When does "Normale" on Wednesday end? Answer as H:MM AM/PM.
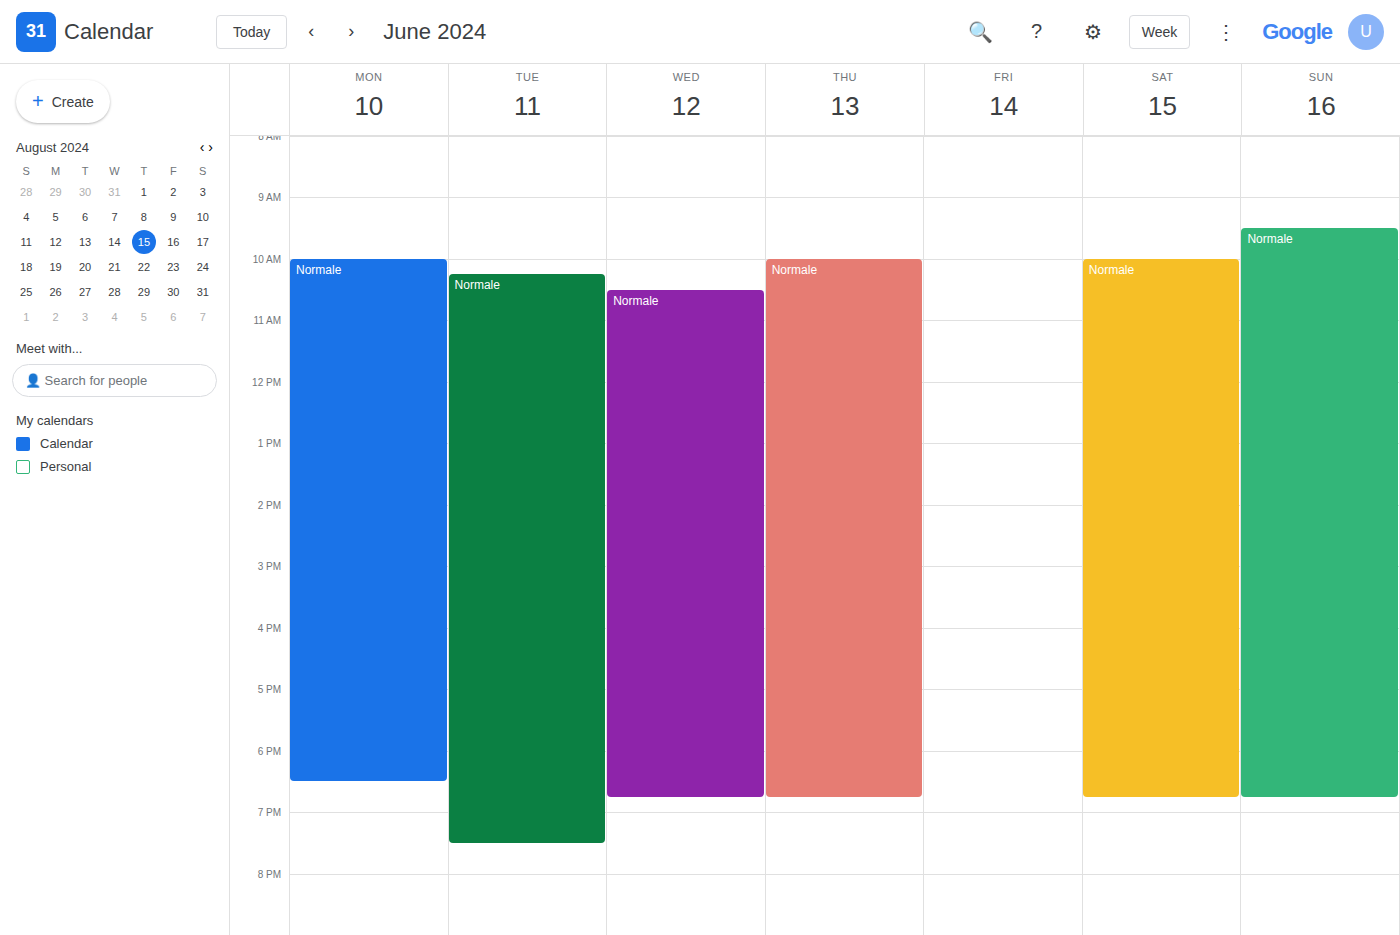
6:45 PM